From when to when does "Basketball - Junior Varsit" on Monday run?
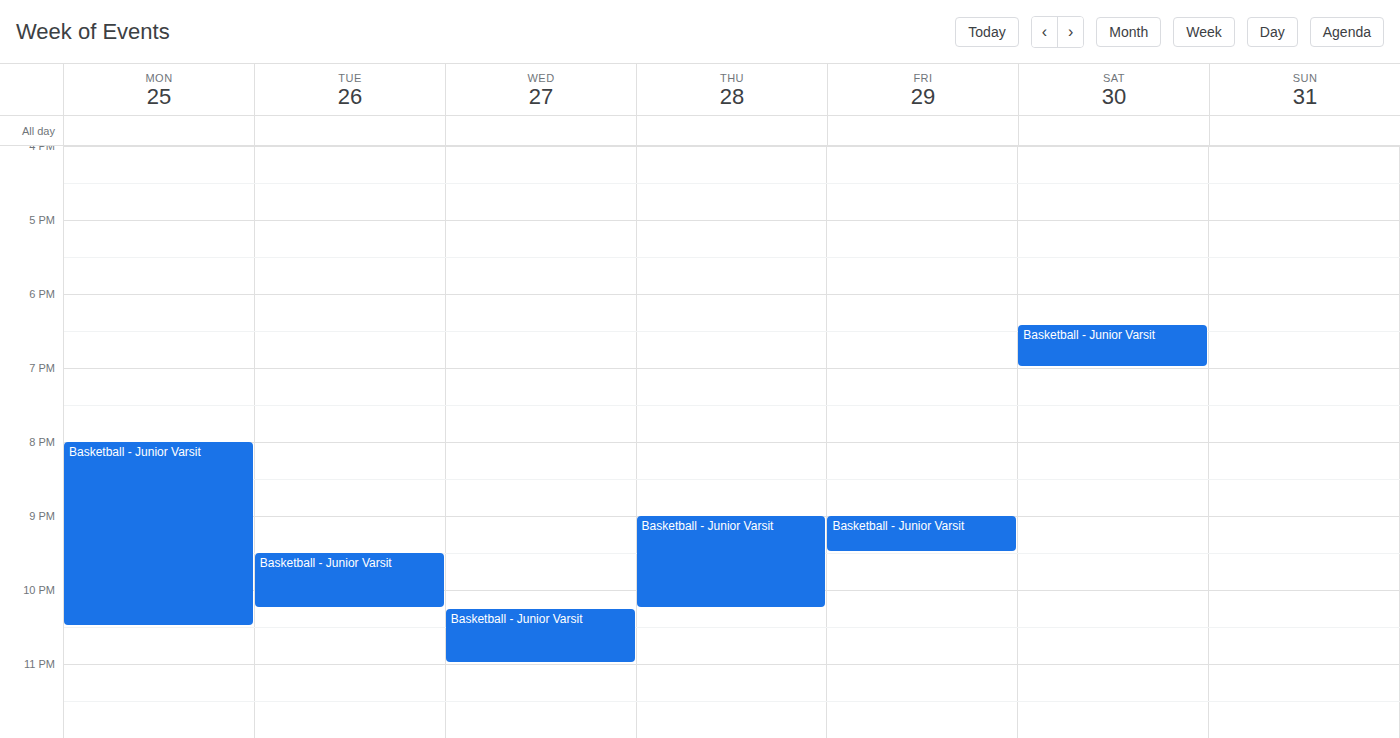
8:00 PM to 10:30 PM